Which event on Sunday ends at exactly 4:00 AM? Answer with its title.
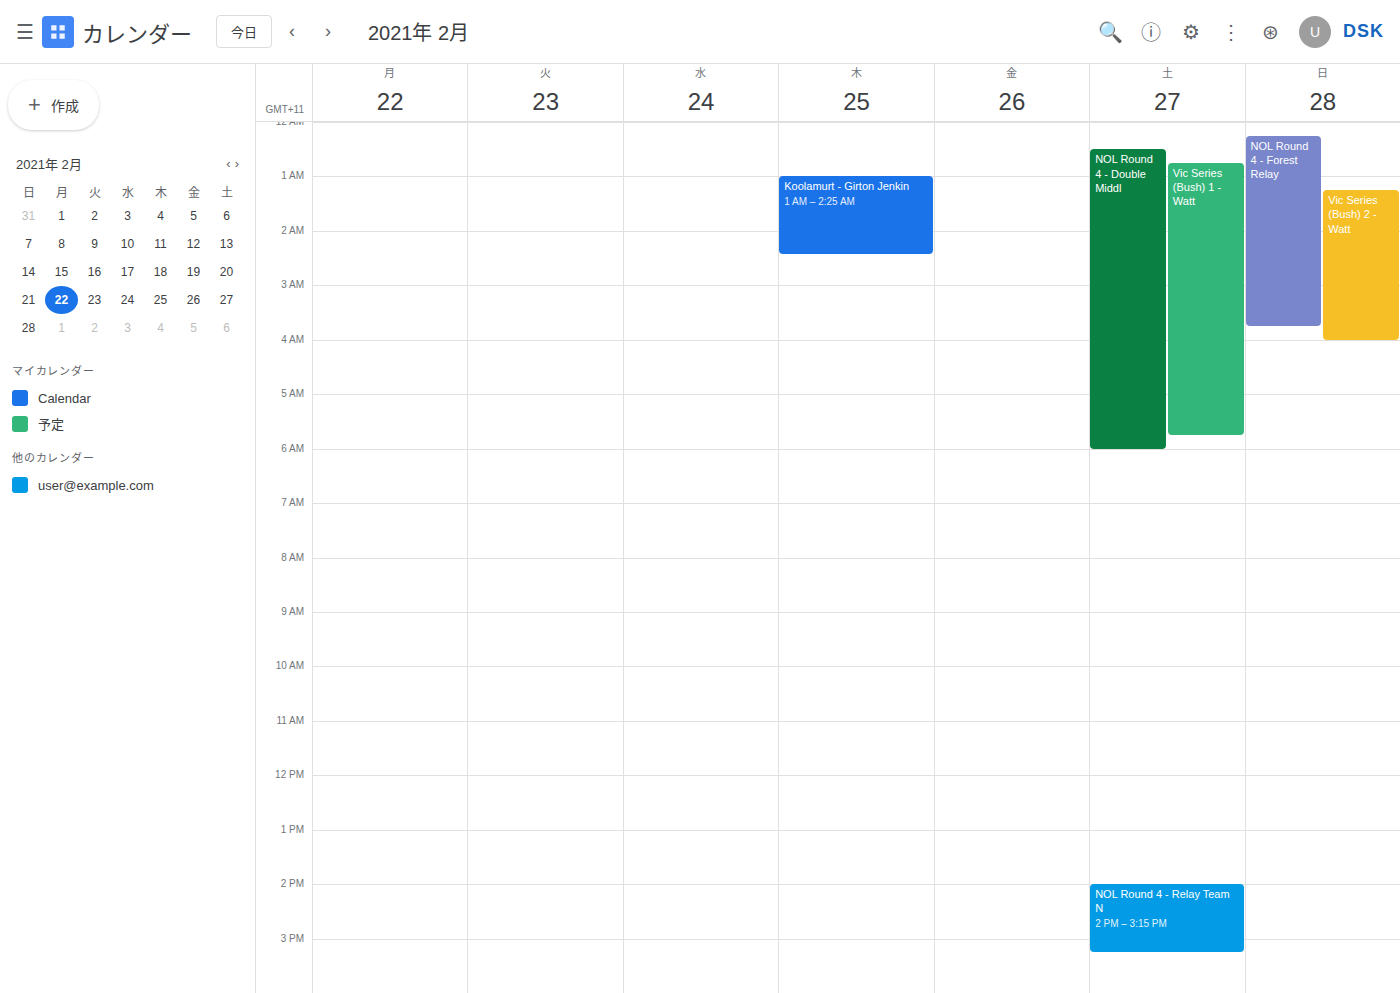
"Vic Series (Bush) 2 - Watt"